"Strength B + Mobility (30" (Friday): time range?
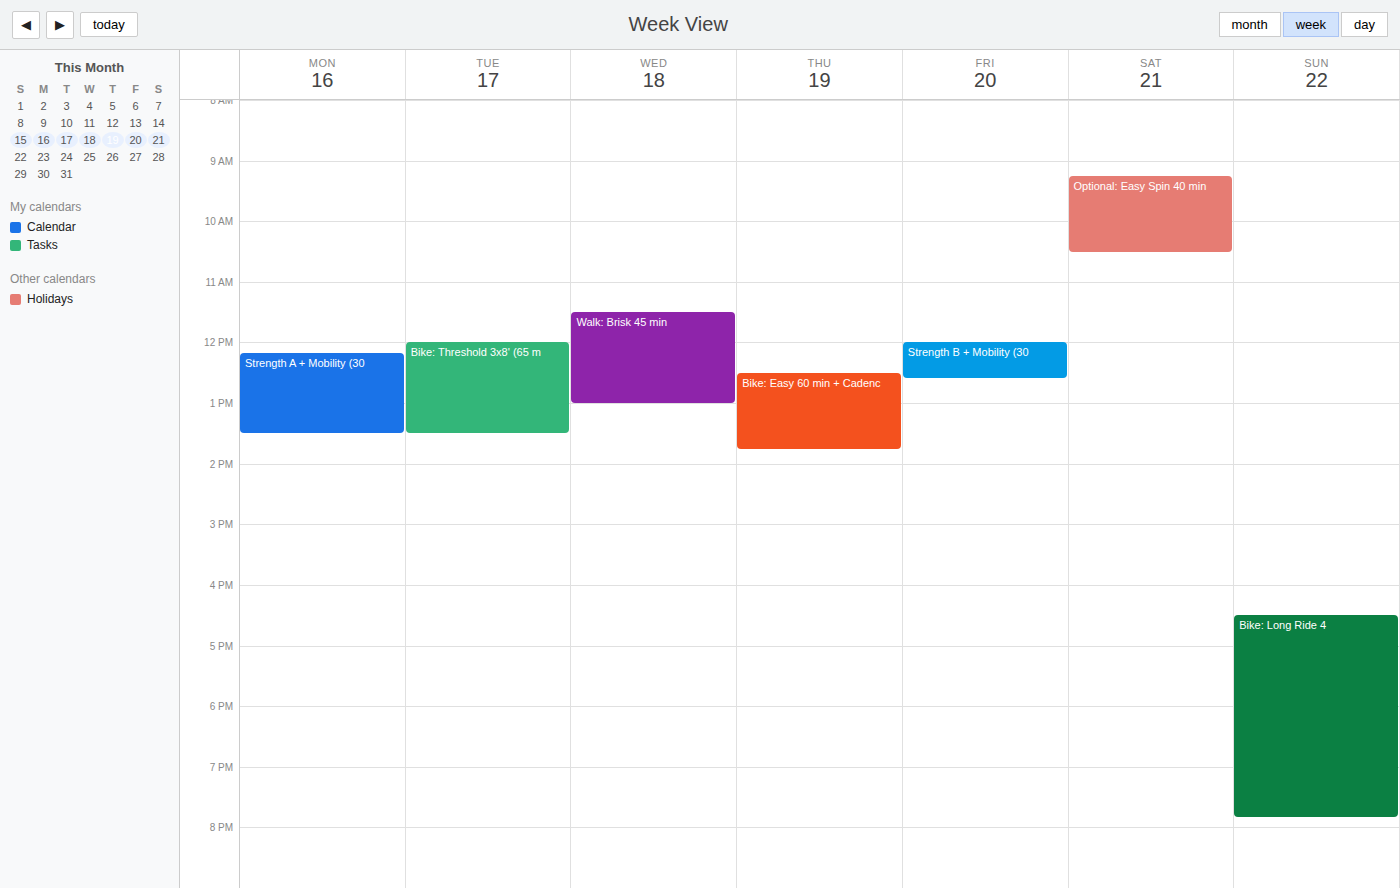
12:00 PM to 12:35 PM